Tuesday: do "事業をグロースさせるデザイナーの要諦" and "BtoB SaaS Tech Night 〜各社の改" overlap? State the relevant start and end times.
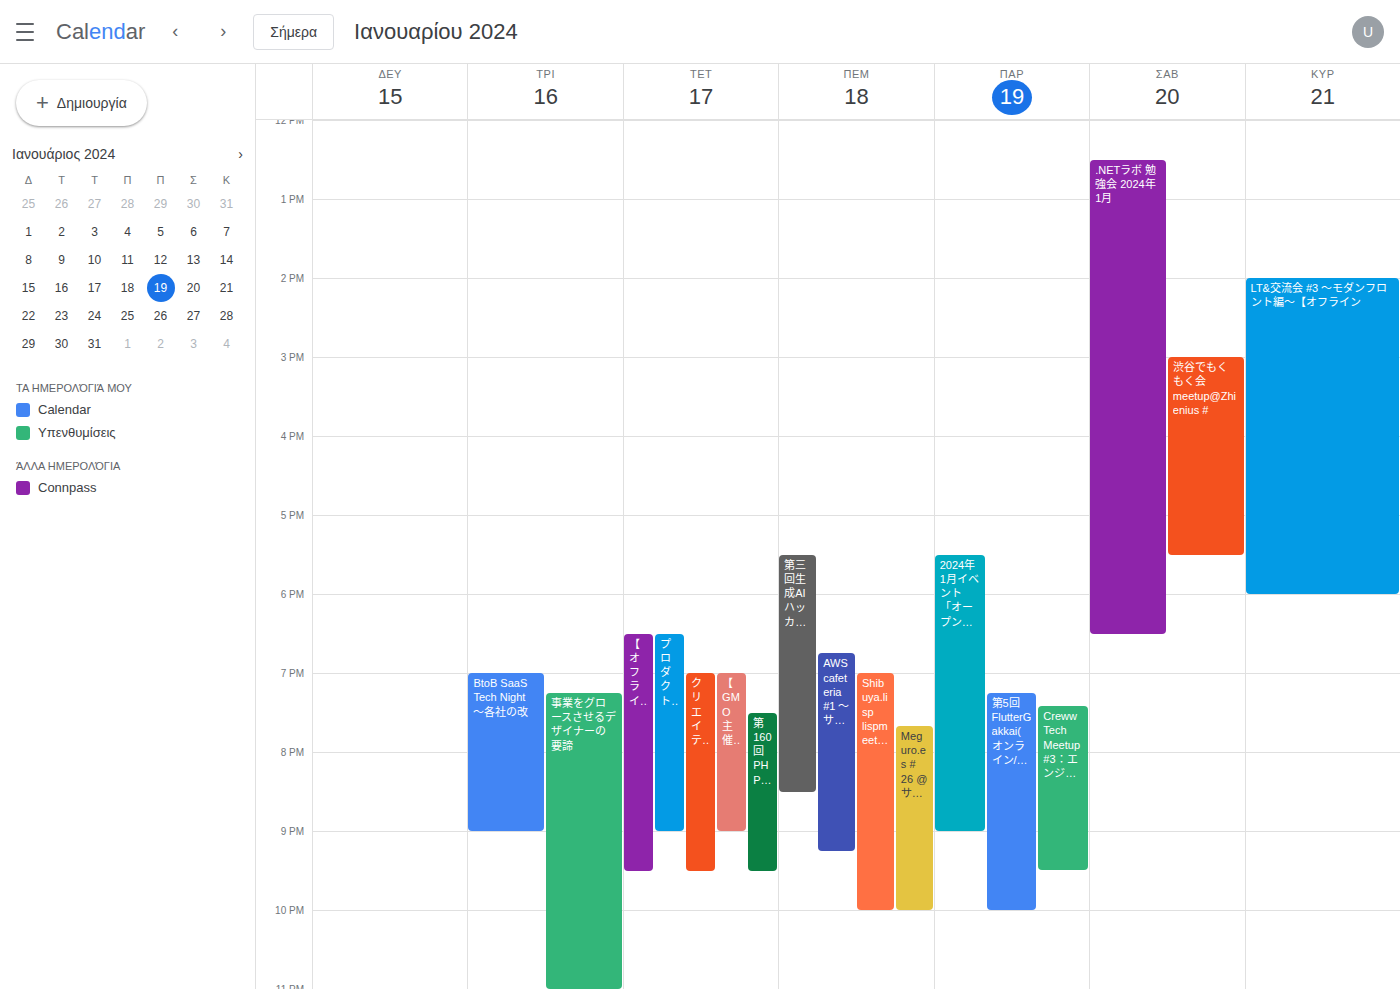
"事業をグロースさせるデザイナーの要諦" starts at 19:15, before "BtoB SaaS Tech Night 〜各社の改" ends at 21:00 -- they overlap.